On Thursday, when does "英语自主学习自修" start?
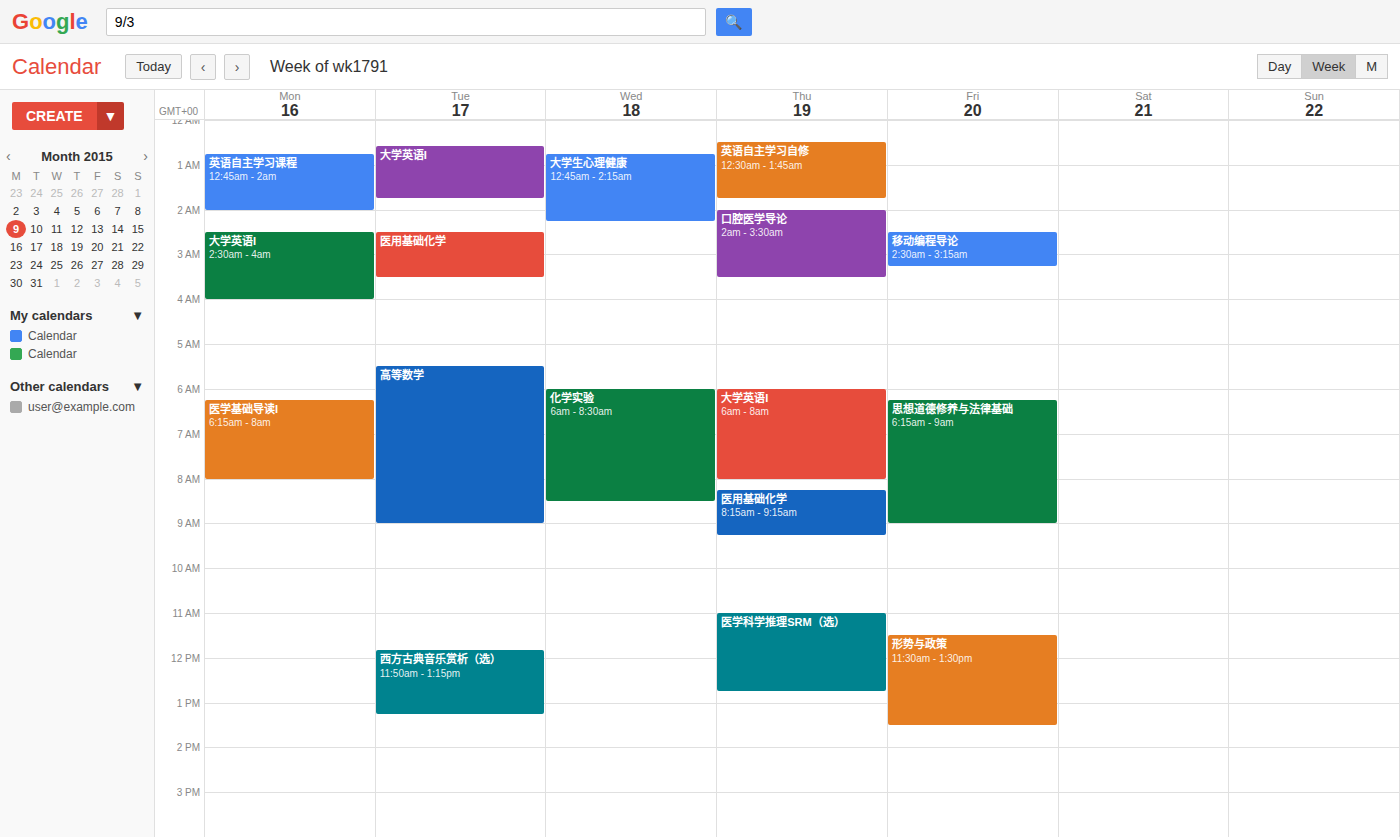
12:30 AM